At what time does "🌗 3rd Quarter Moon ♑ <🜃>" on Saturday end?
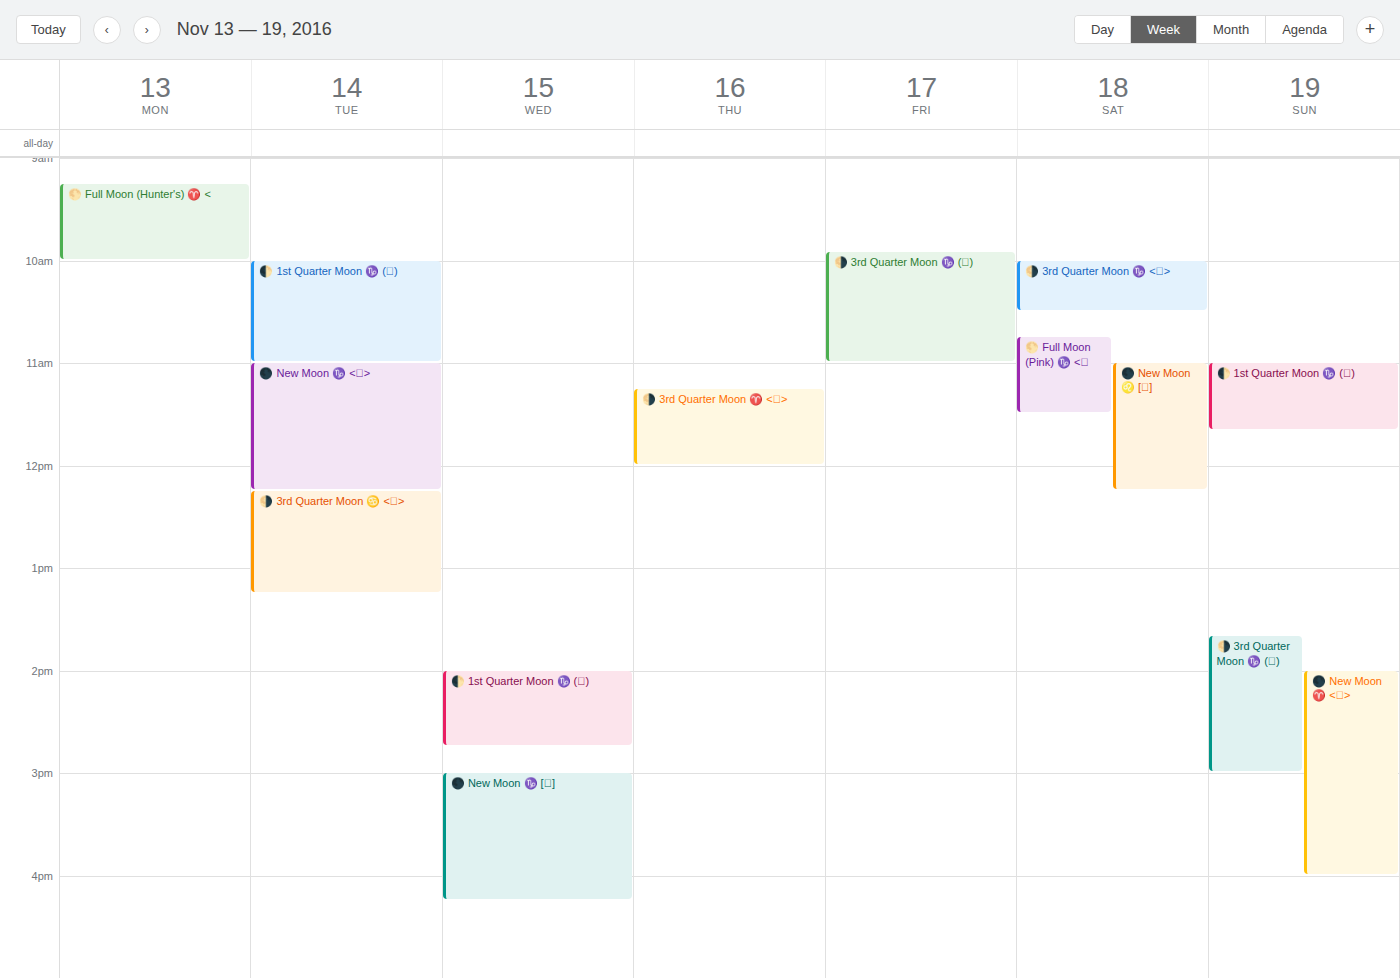
10:30 AM